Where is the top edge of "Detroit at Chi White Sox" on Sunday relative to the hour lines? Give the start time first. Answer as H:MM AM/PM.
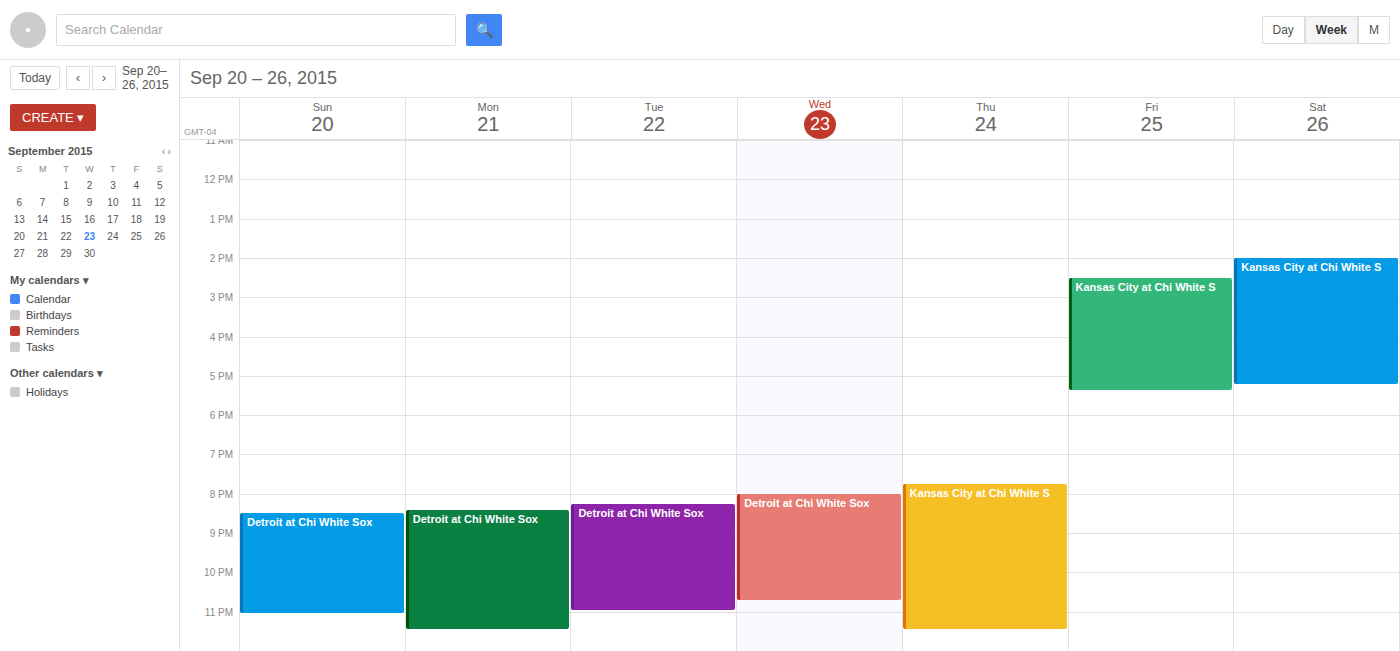
8:30 PM -- halfway between the 8 PM and 9 PM lines.